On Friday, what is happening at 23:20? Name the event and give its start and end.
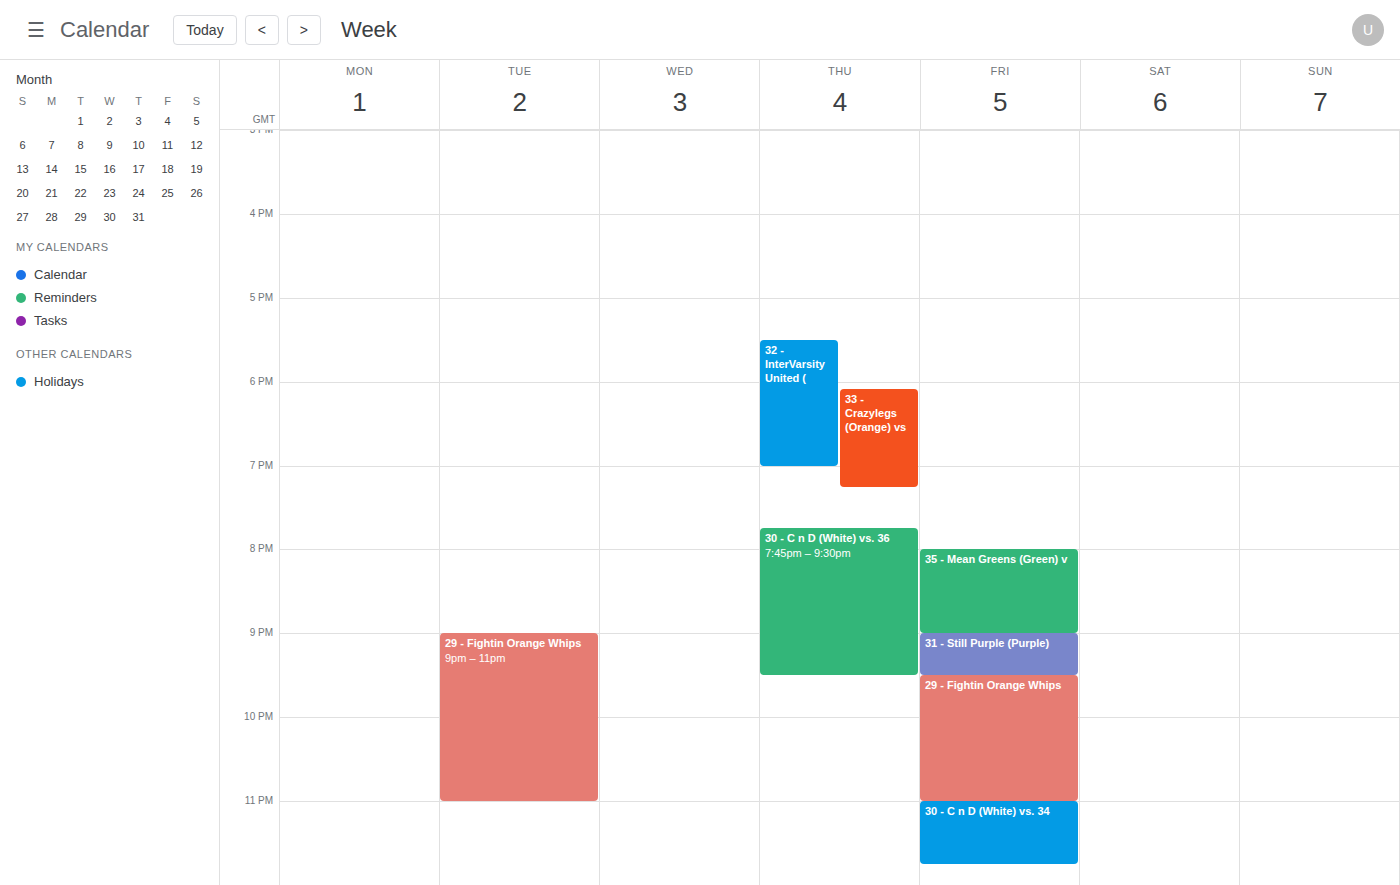
"30 - C n D (White) vs. 34", 23:00 to 23:45